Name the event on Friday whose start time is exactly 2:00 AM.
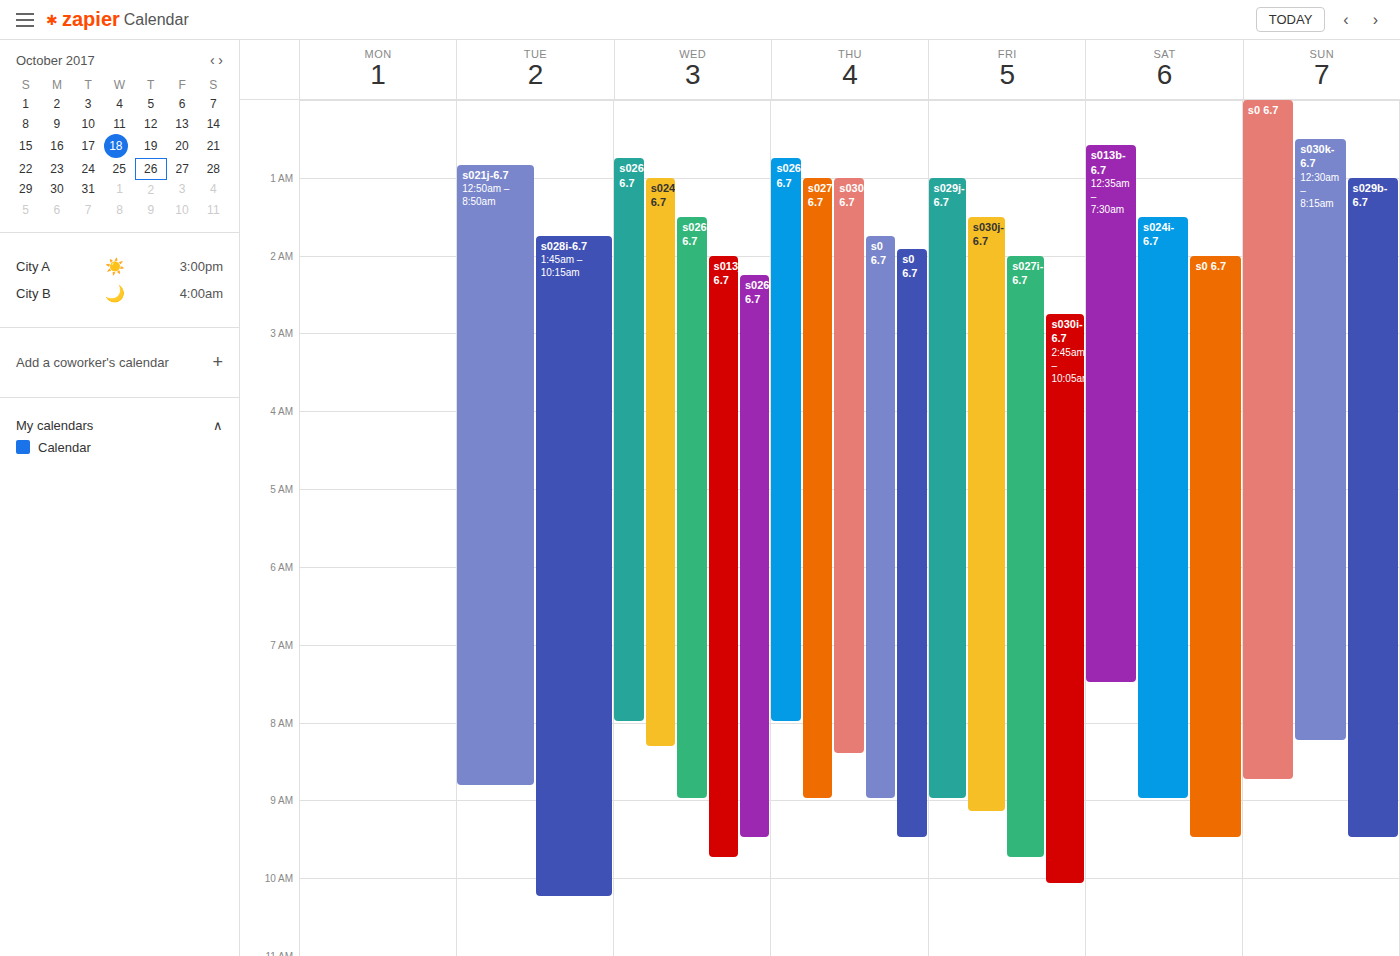
"s027i-6.7"